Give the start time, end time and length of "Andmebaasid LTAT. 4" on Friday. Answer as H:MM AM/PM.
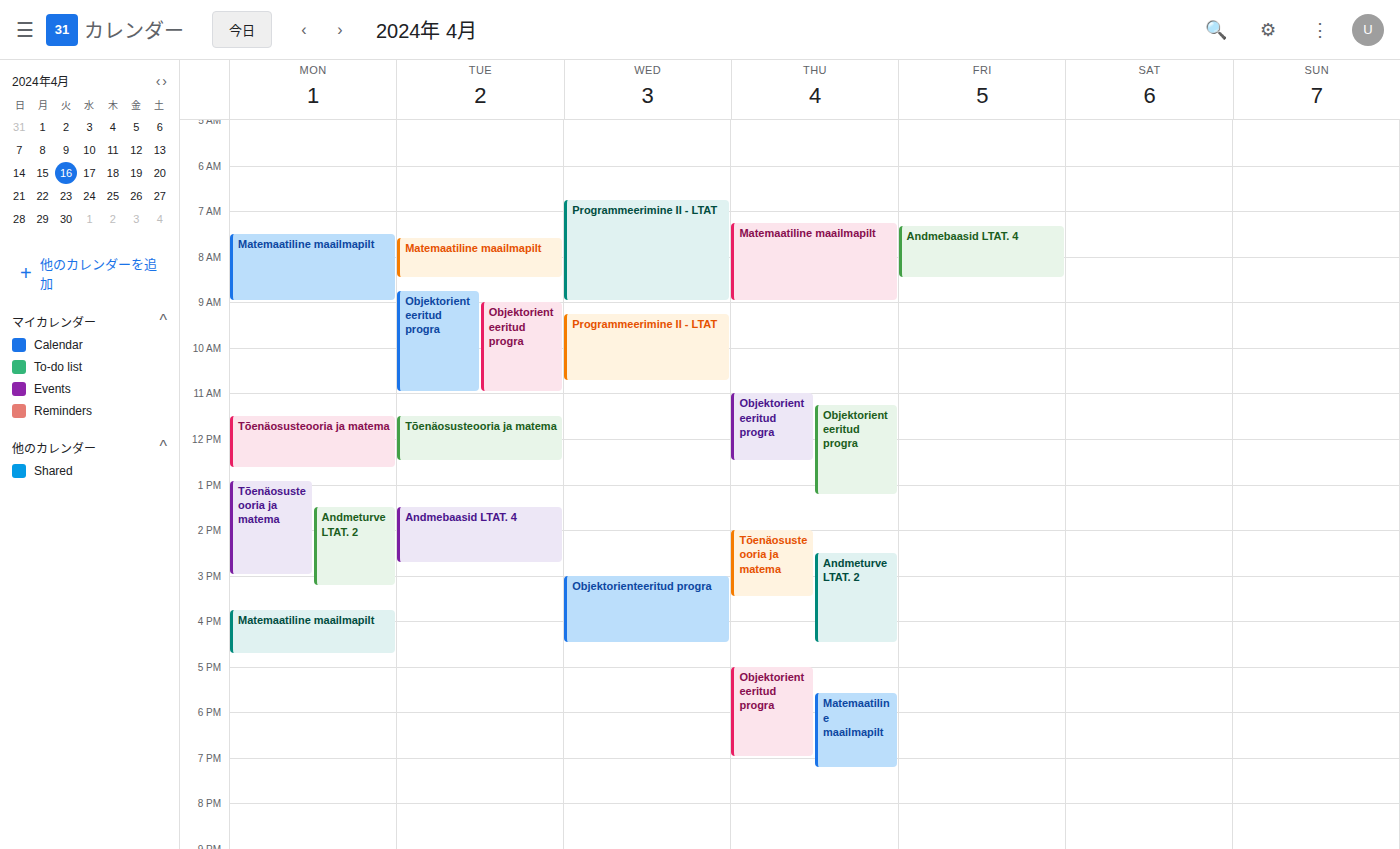
7:20 AM to 8:30 AM, 1 hour 10 minutes